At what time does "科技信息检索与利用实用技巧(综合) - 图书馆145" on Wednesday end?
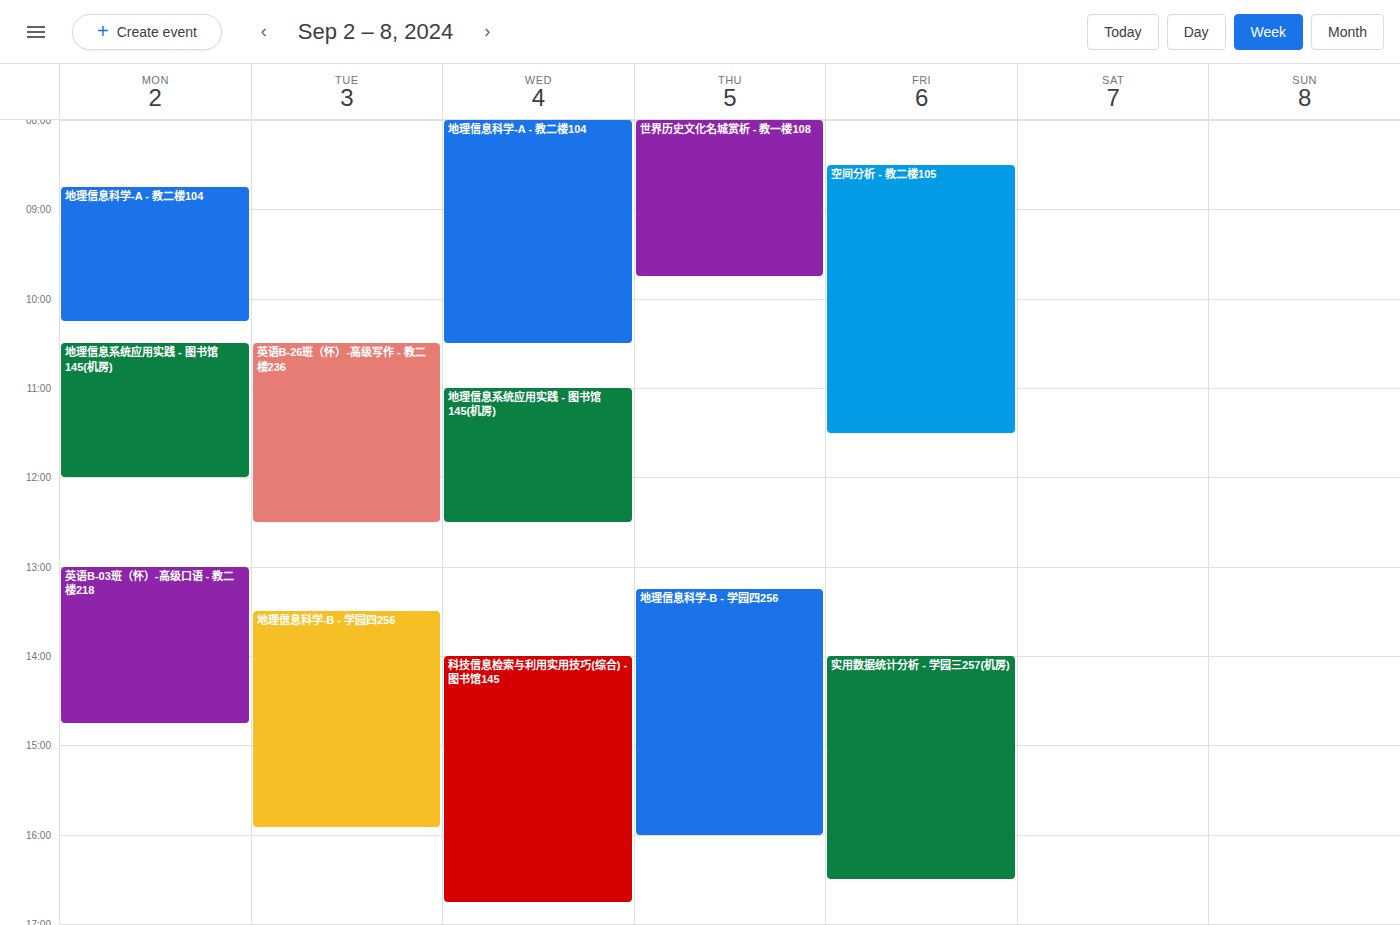
4:45 PM